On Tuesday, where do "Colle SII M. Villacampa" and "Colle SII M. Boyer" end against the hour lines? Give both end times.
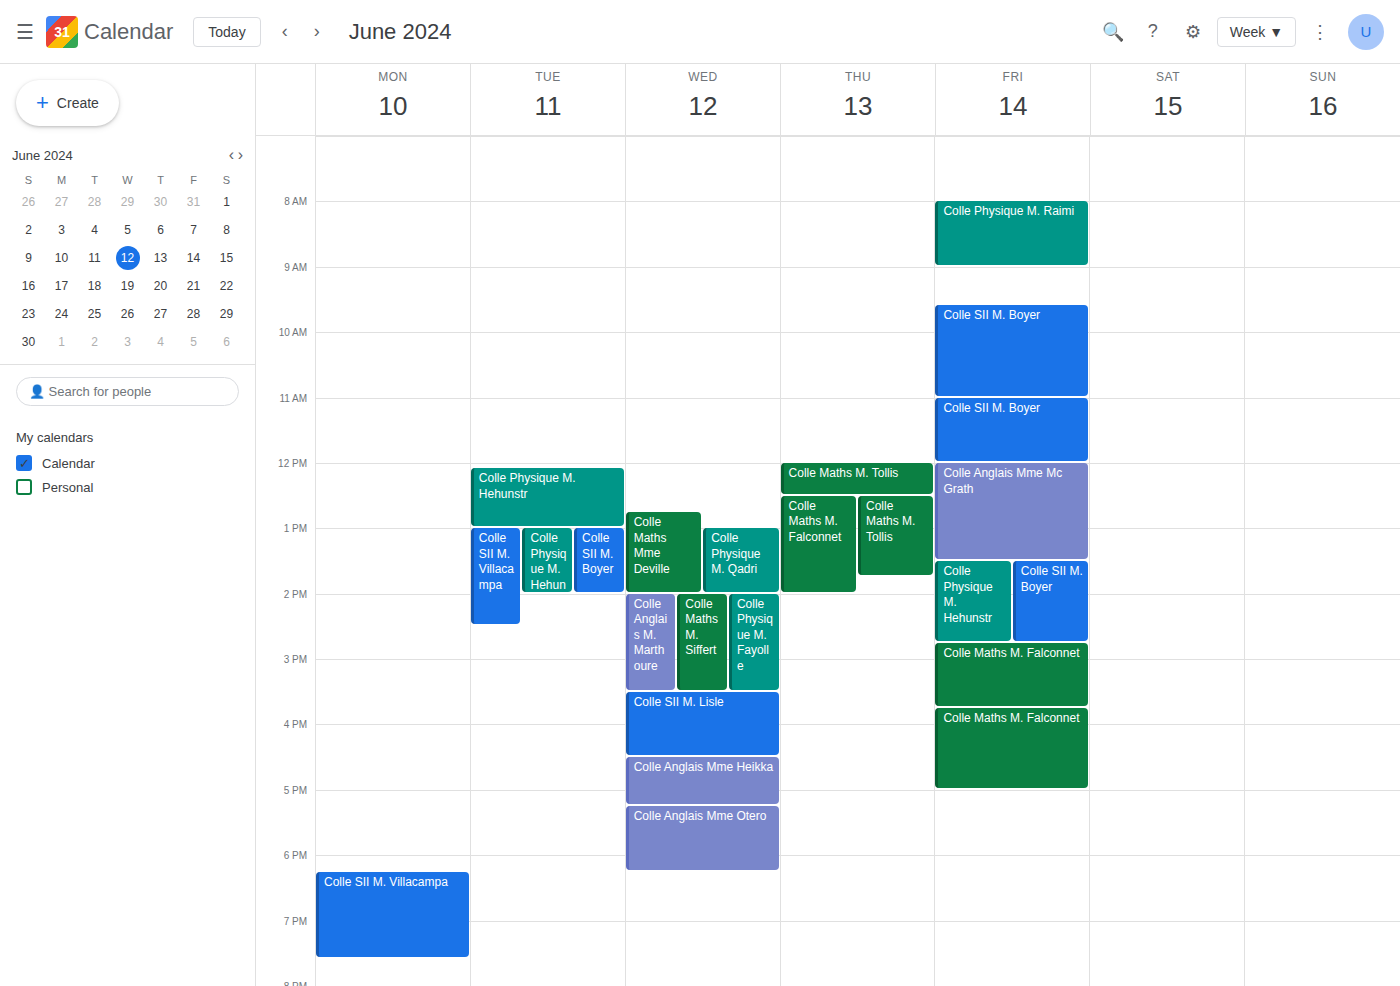
"Colle SII M. Villacampa": 2:30 PM, halfway between the 2 PM and 3 PM lines. "Colle SII M. Boyer": 2:00 PM, exactly on the 2 PM line.